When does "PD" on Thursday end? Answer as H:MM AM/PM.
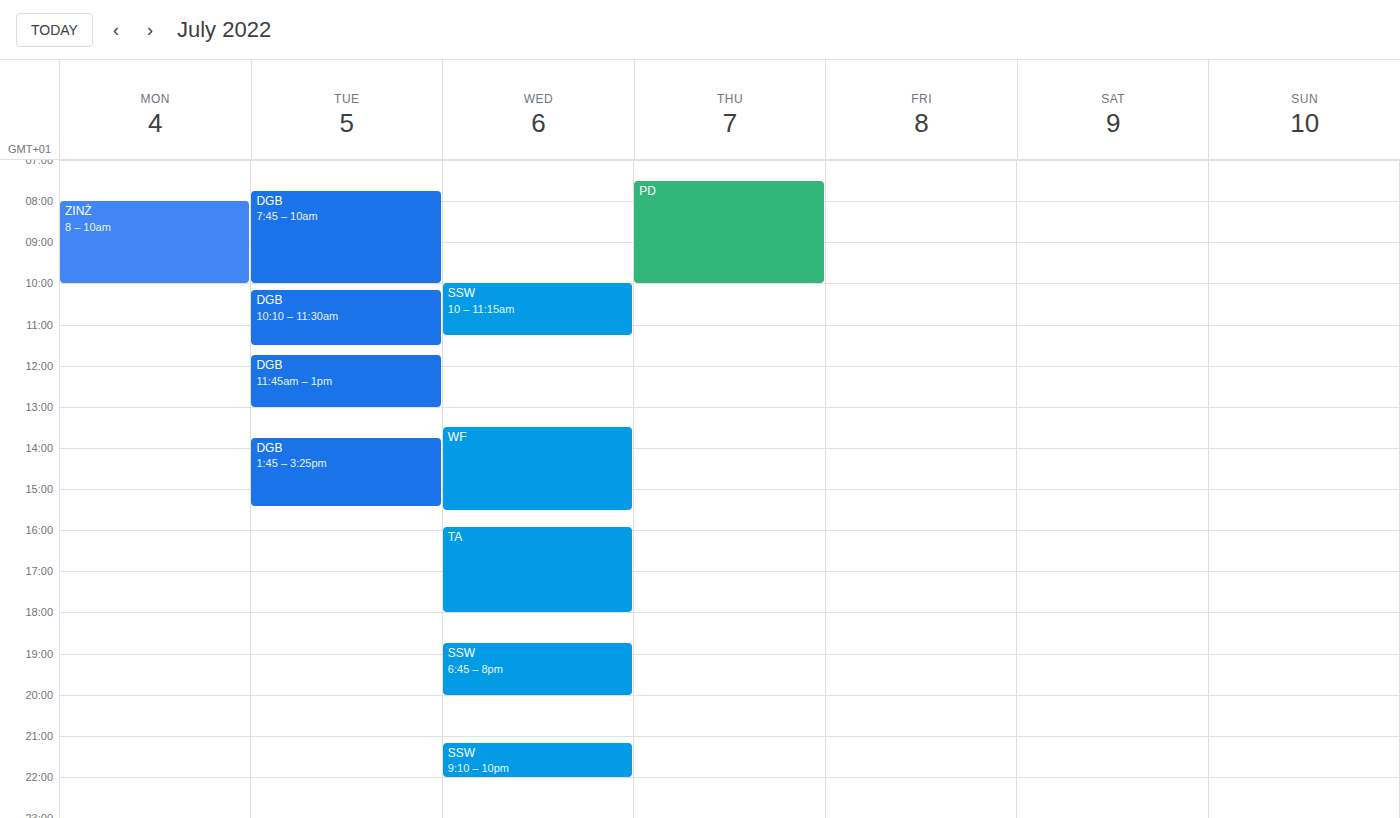
10:00 AM